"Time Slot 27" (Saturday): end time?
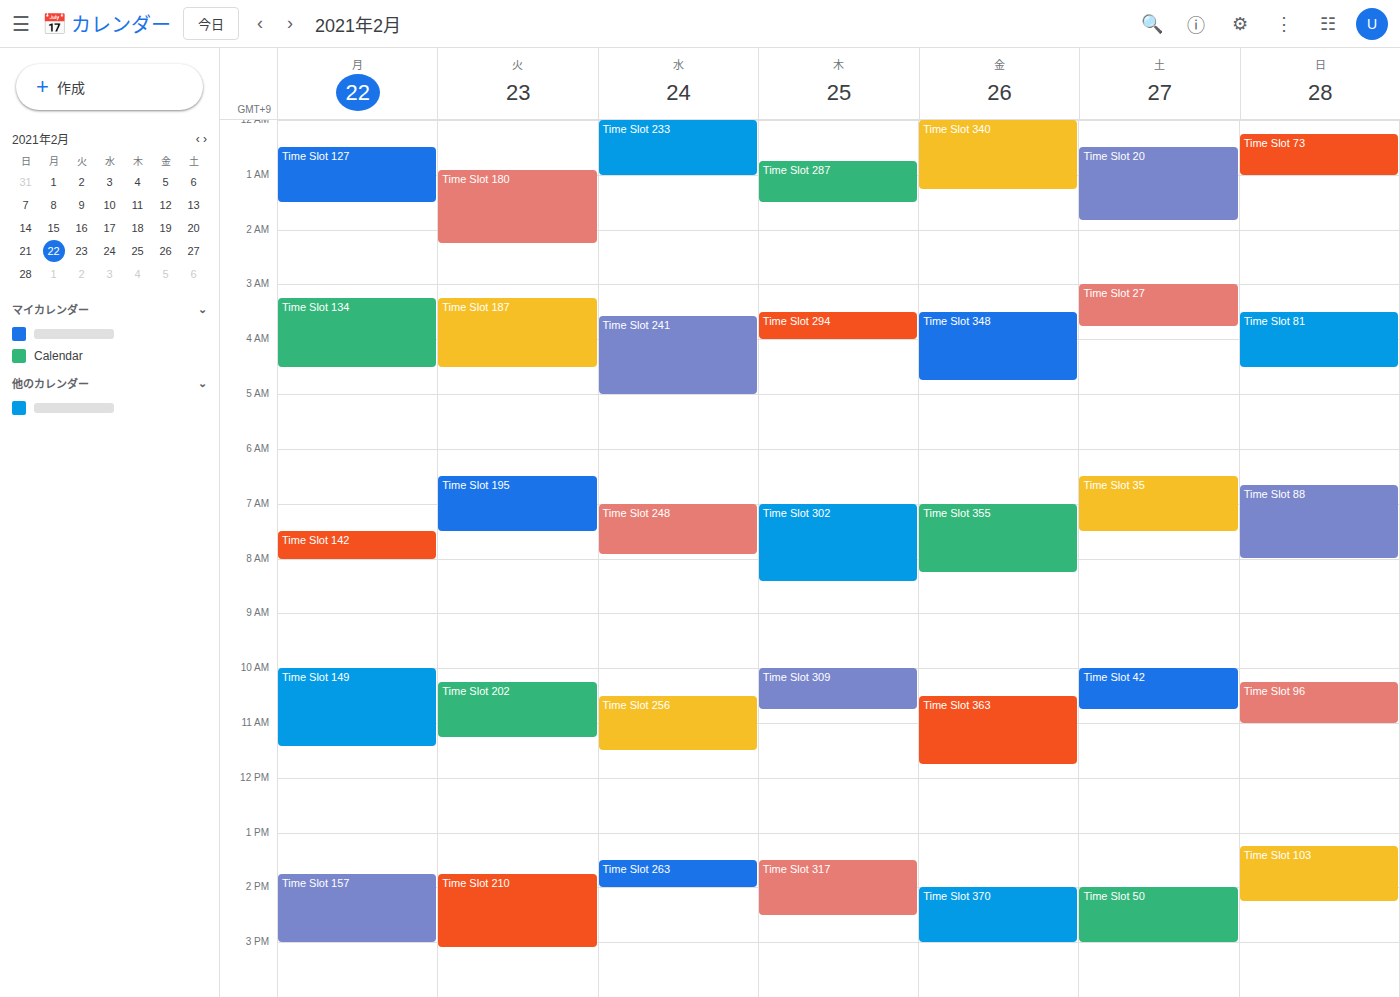
03:45